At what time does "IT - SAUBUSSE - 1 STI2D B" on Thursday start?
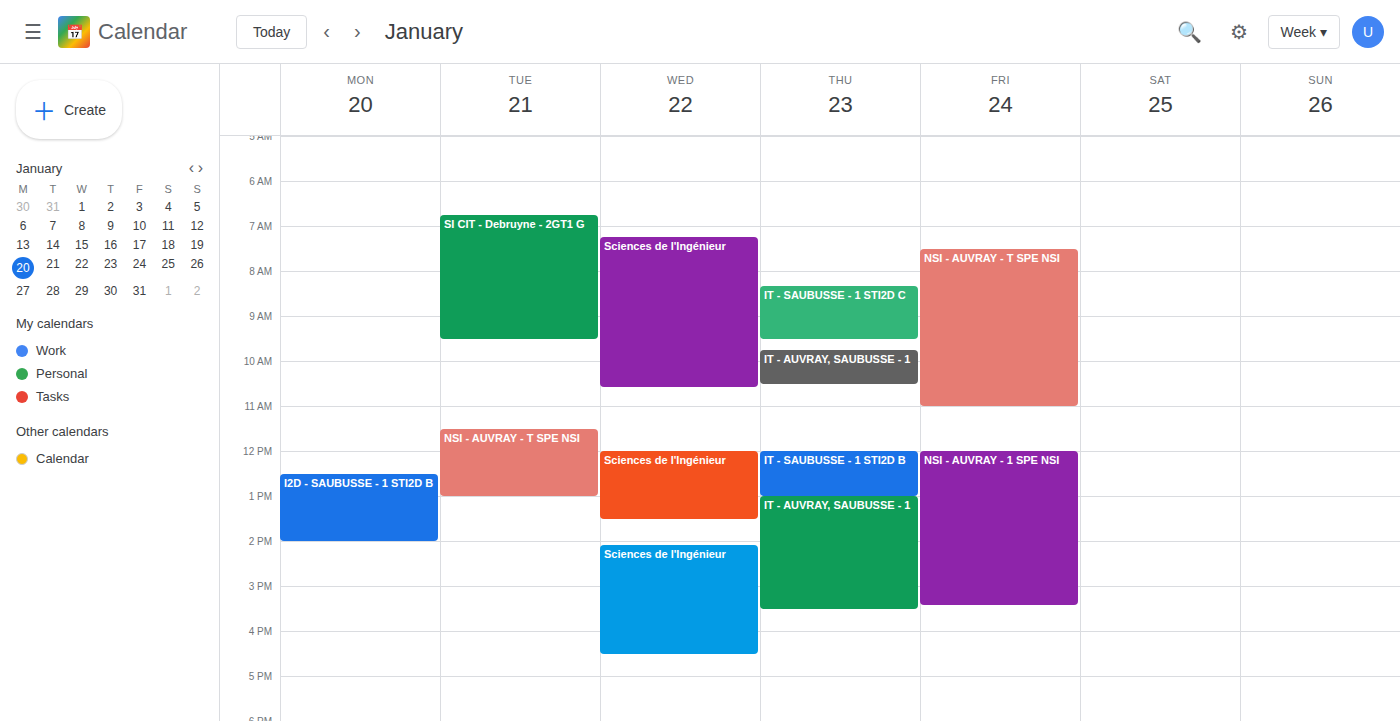
12:00 PM